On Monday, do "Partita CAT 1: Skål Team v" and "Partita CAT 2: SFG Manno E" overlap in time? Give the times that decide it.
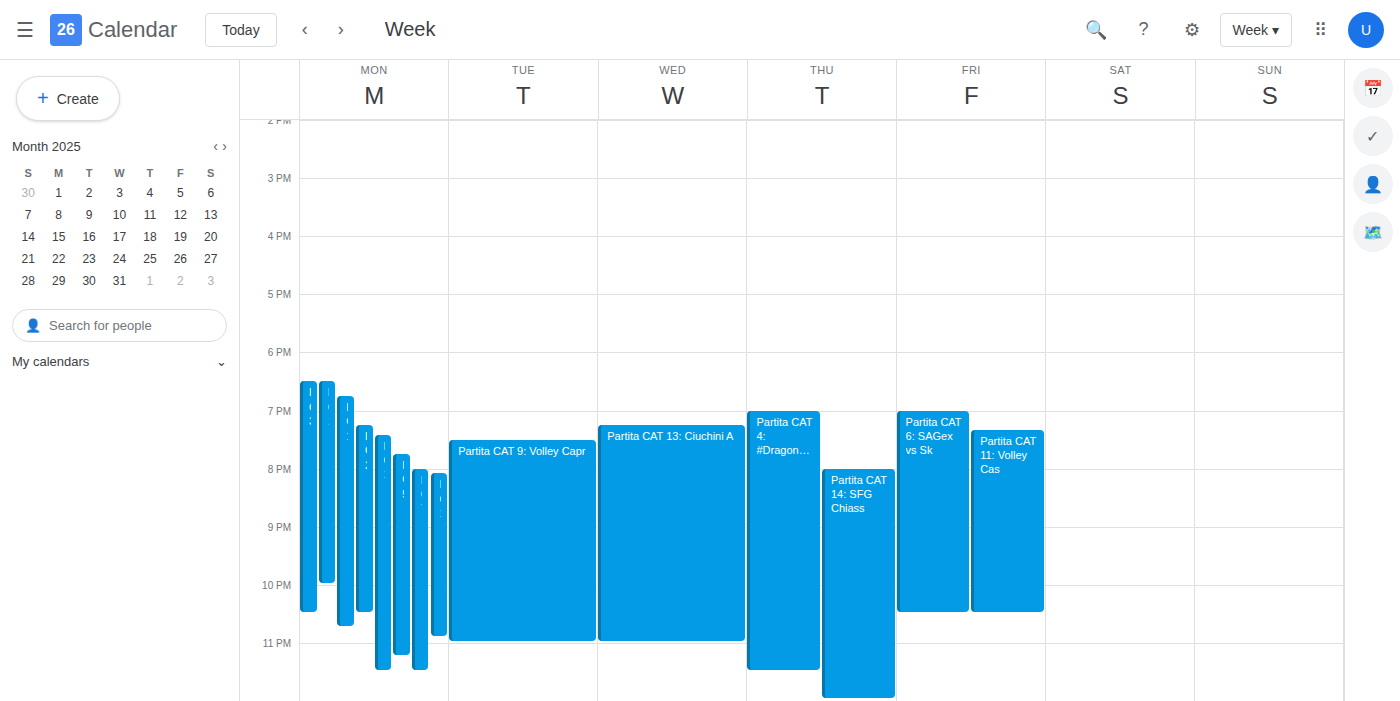
"Partita CAT 2: SFG Manno E" starts at 7:15 PM, before "Partita CAT 1: Skål Team v" ends at 10:00 PM -- they overlap.